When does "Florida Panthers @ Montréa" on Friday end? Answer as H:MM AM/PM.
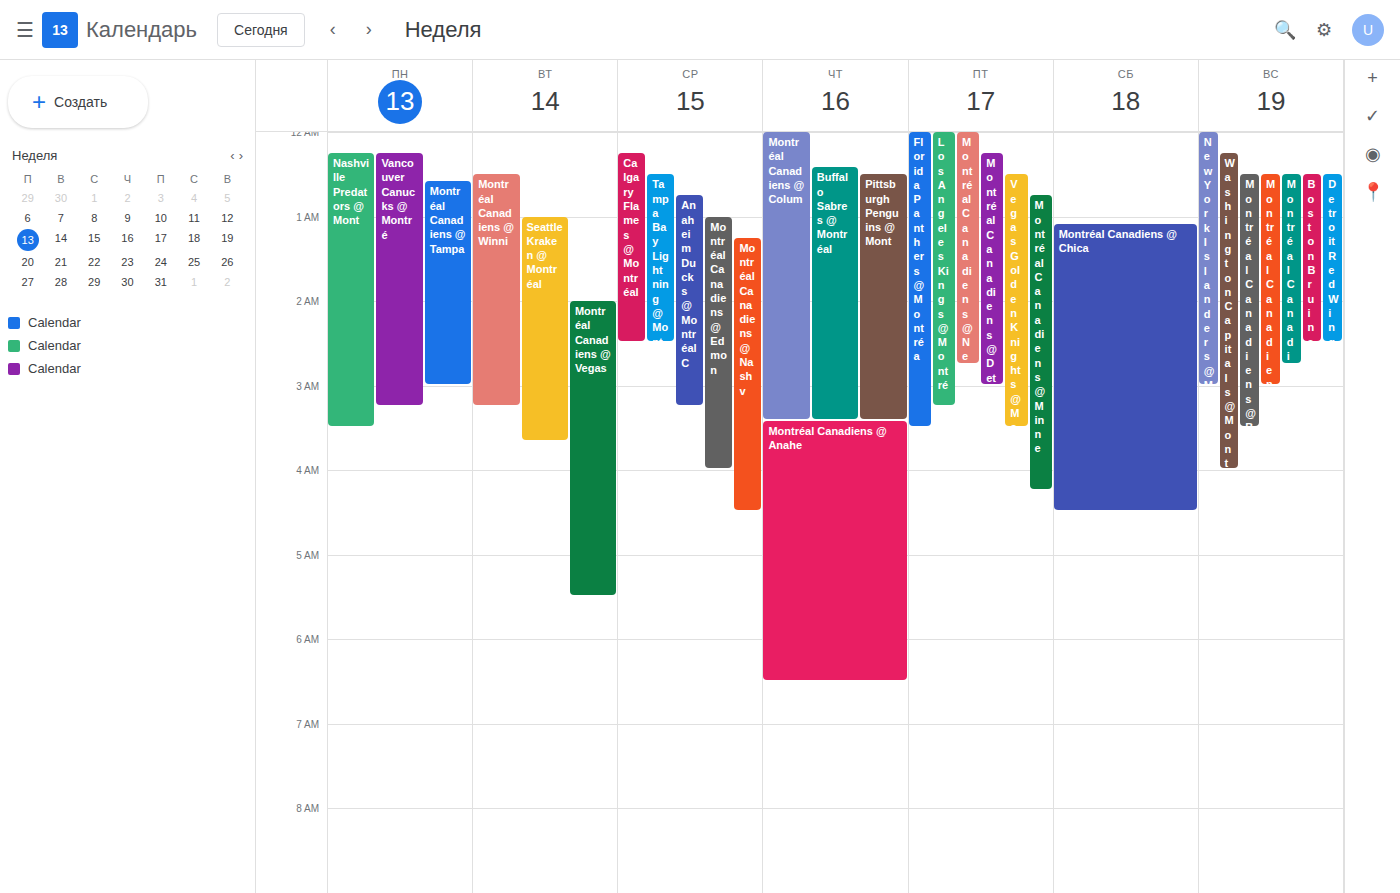
3:30 AM